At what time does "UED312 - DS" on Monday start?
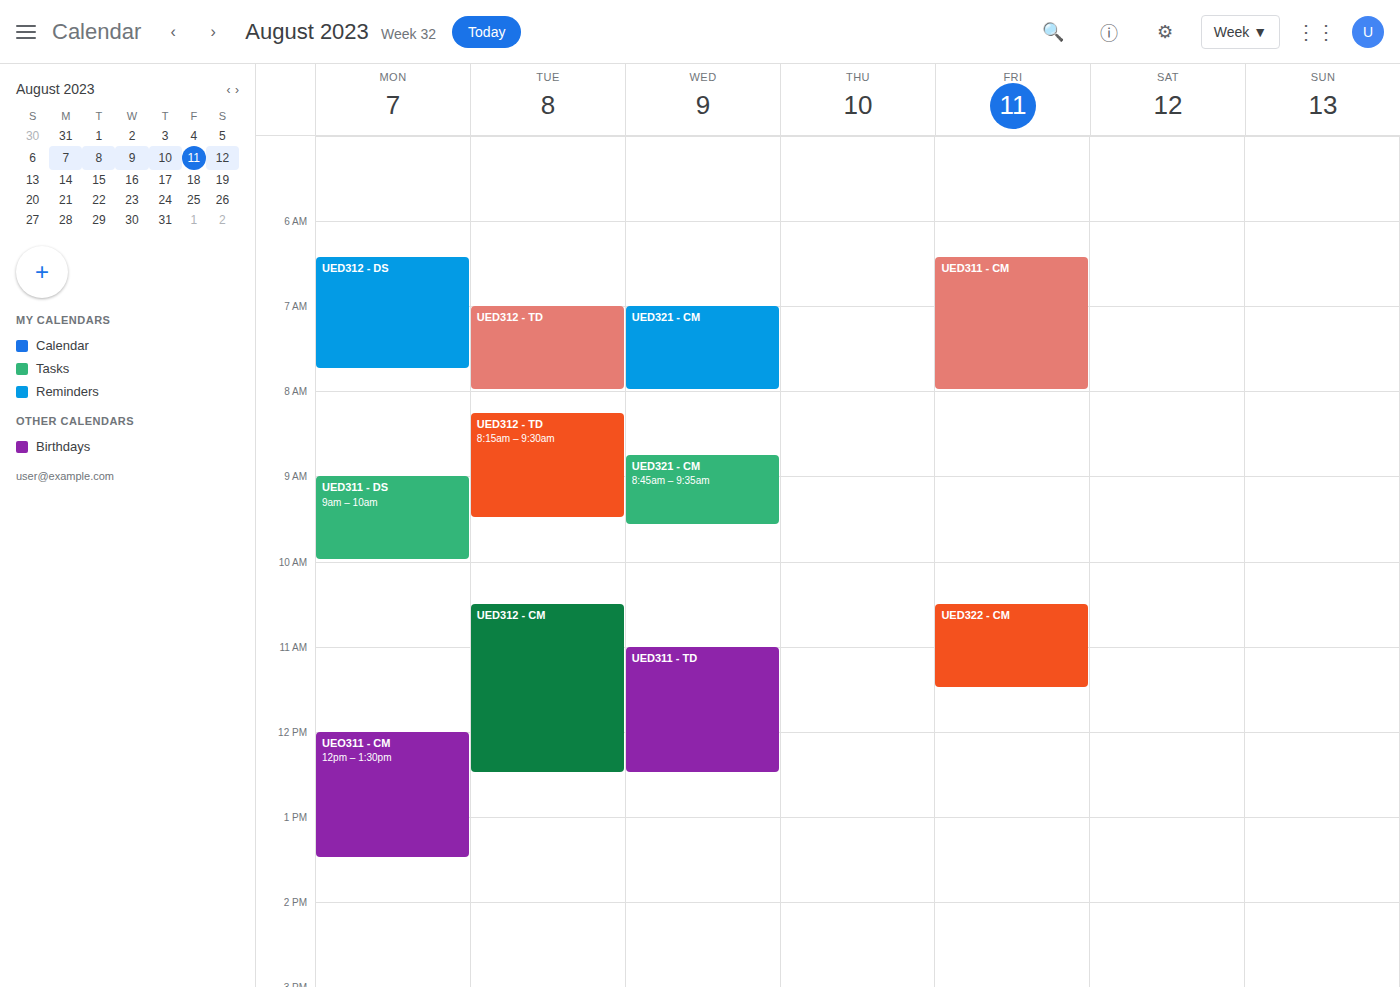
6:25 AM